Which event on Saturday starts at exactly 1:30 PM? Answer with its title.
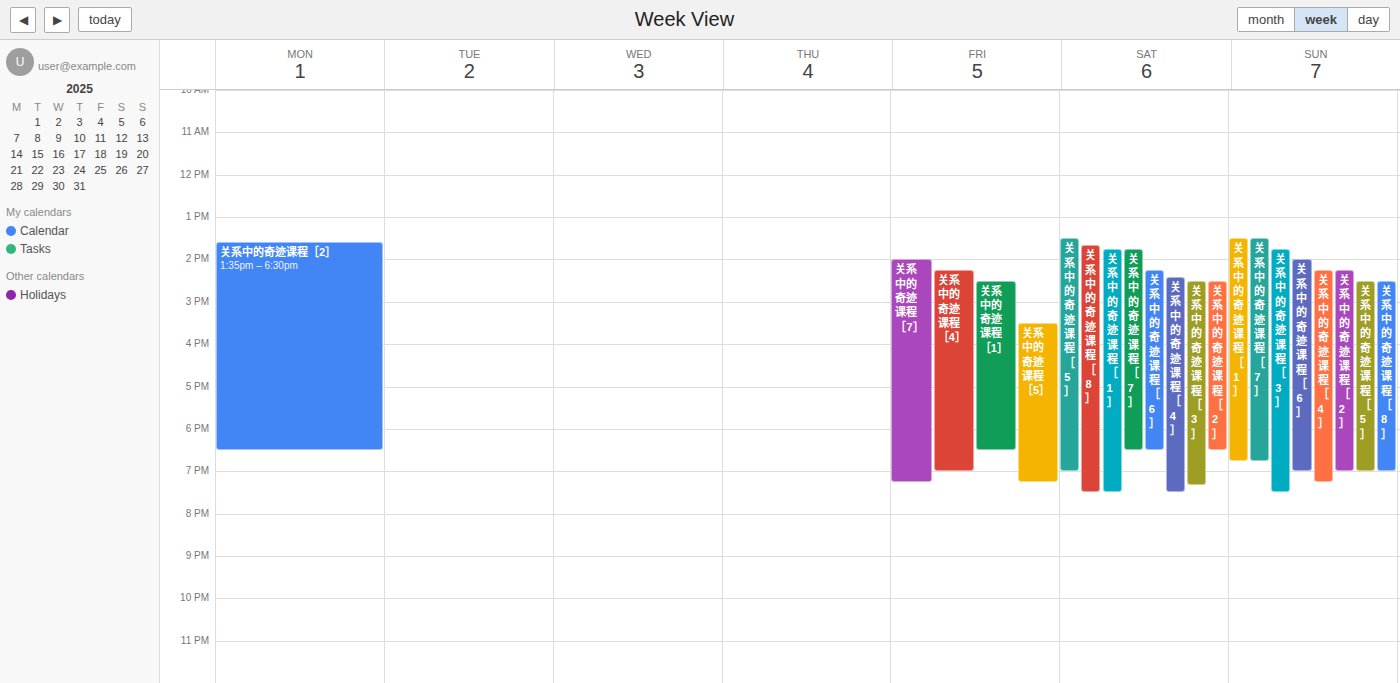
"关系中的奇迹课程［5］"